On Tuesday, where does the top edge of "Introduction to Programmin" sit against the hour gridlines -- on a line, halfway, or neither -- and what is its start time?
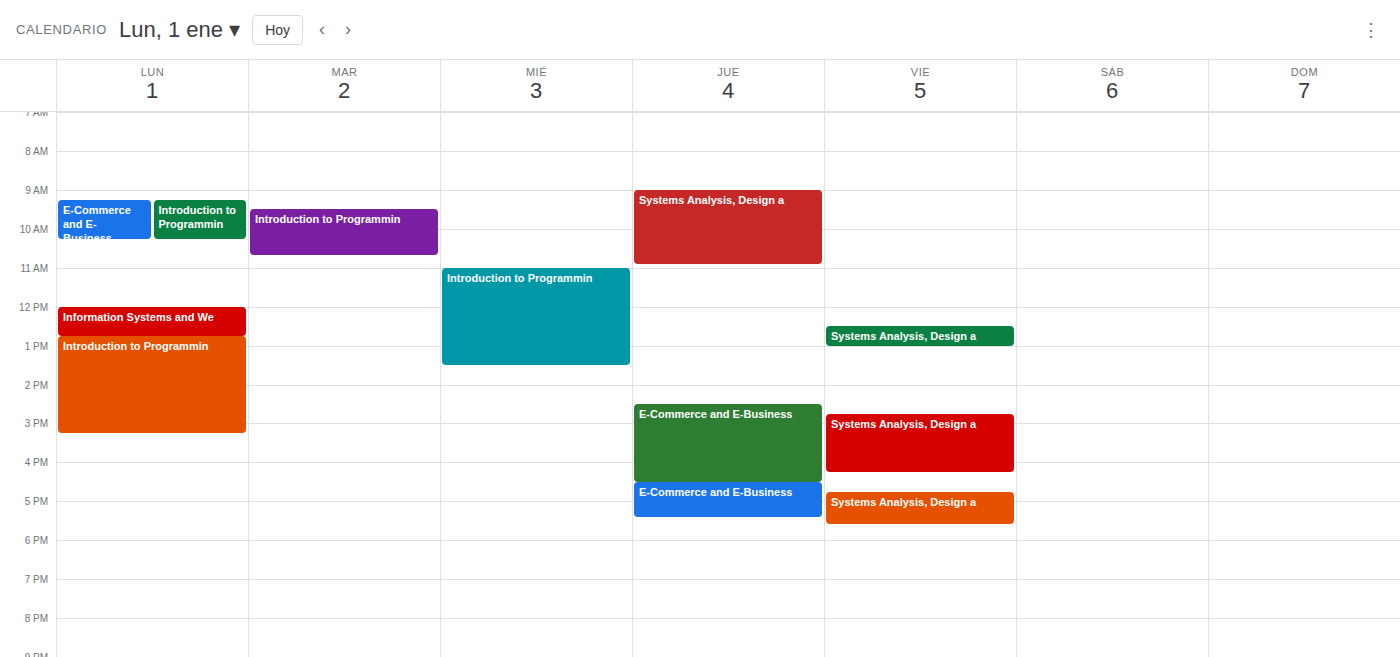
9:30 AM -- halfway between the 9 AM and 10 AM lines.